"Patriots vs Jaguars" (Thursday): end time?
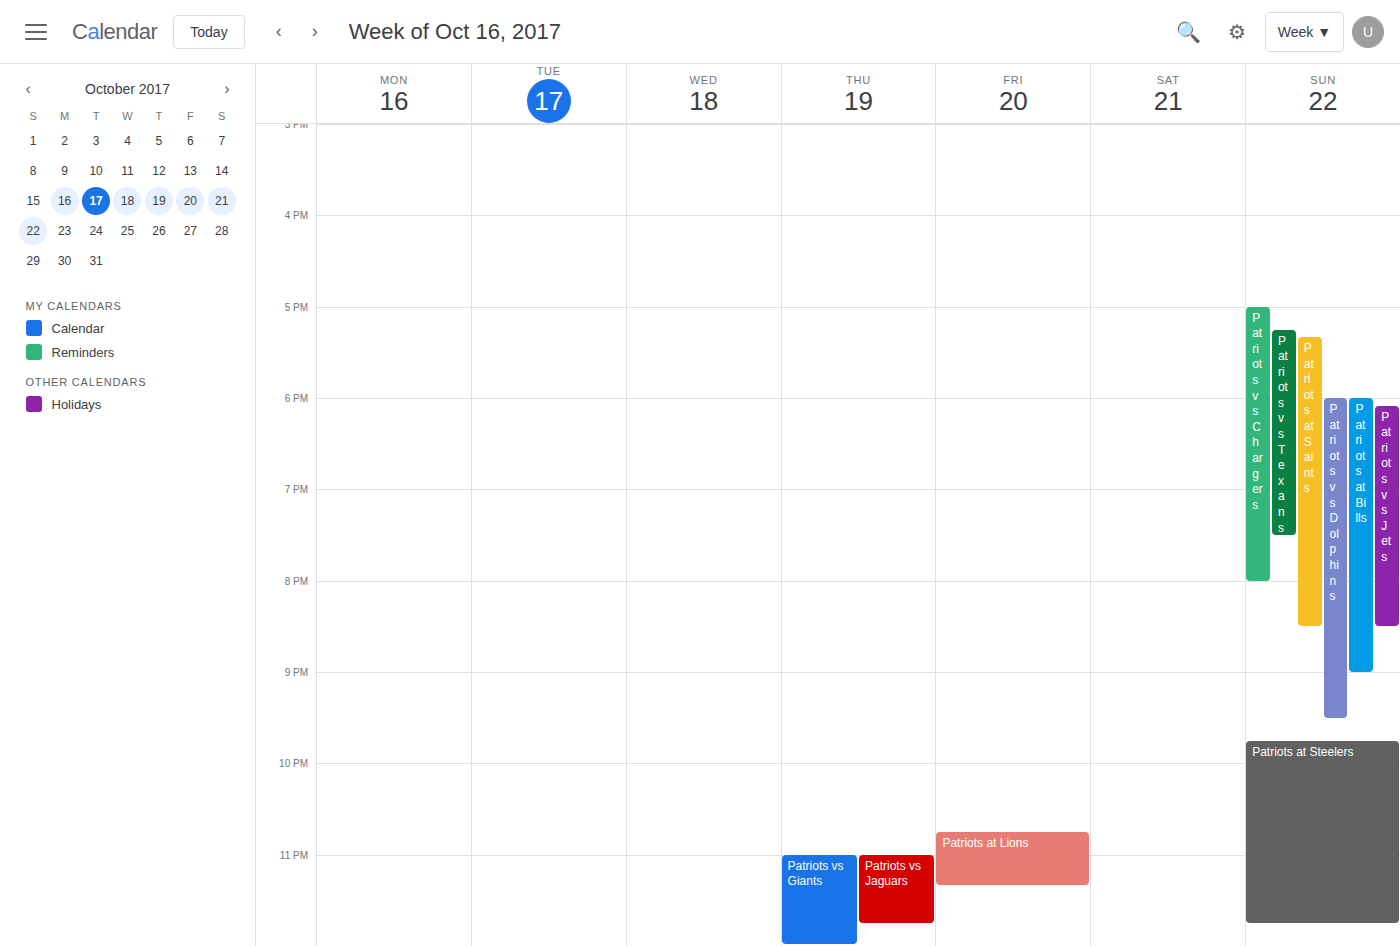
11:45 PM